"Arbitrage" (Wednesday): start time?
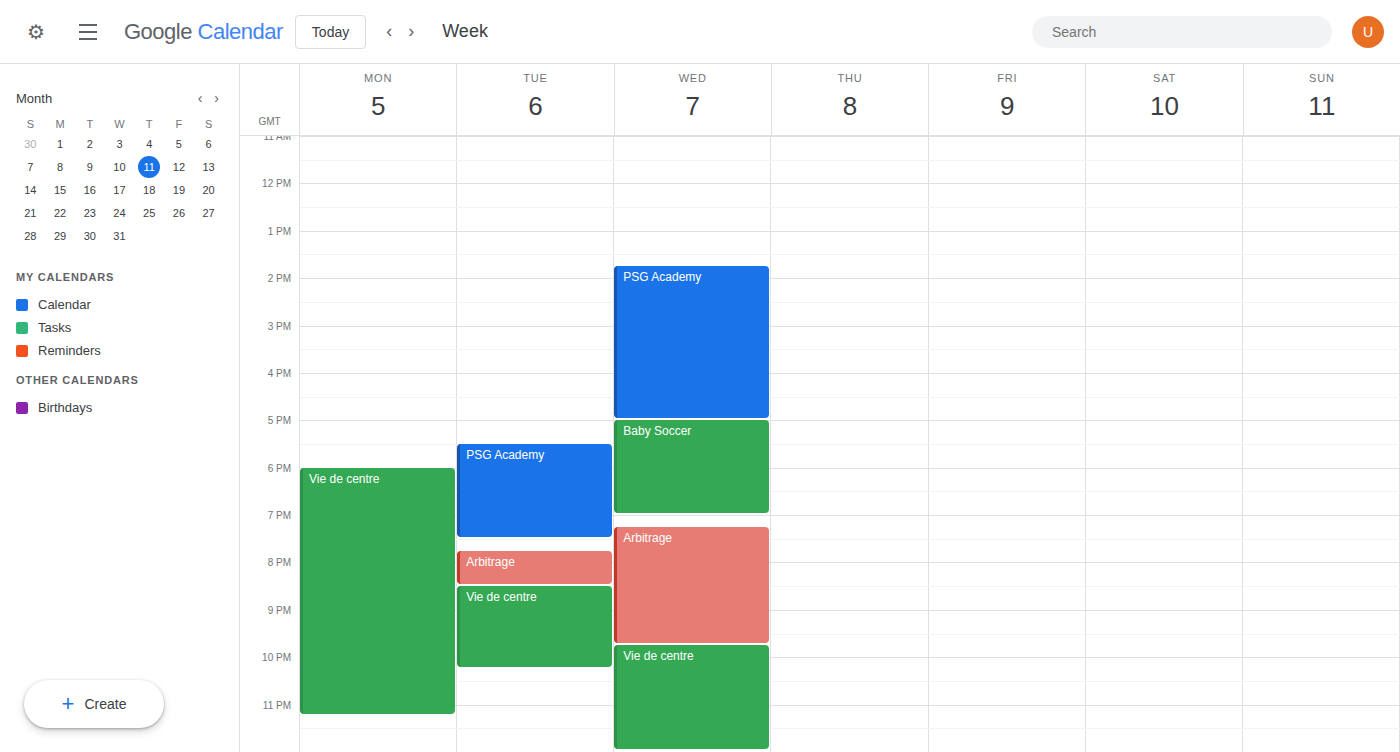
7:15 PM